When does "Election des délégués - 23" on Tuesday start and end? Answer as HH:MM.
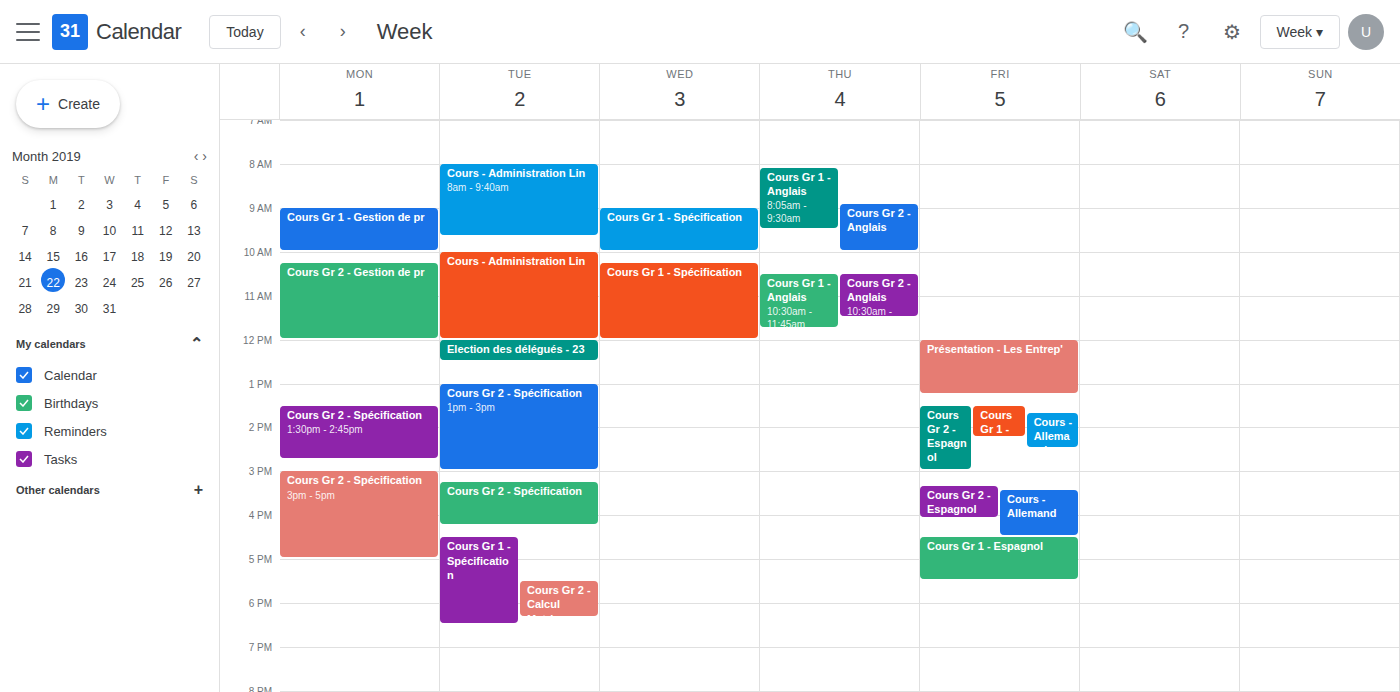
12:00 to 12:30